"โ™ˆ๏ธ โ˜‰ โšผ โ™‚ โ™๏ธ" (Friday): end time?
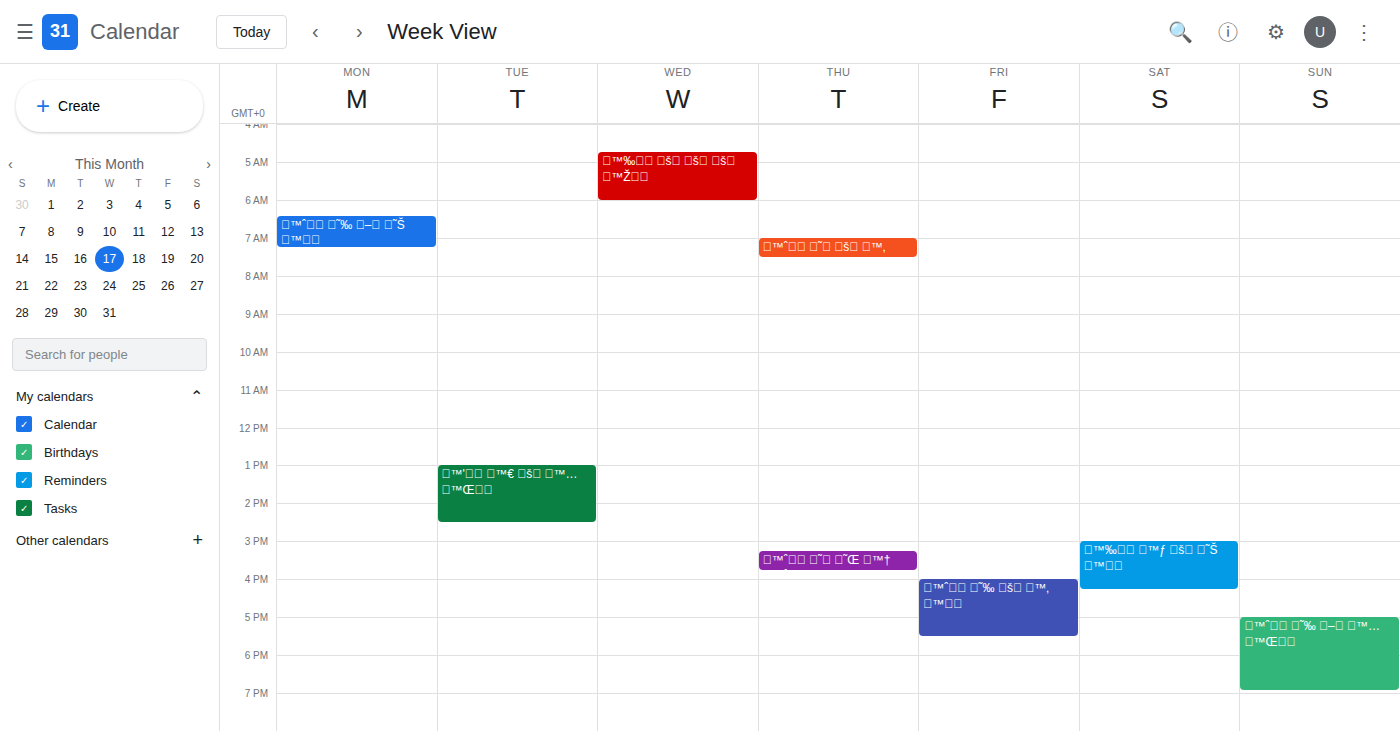
17:30